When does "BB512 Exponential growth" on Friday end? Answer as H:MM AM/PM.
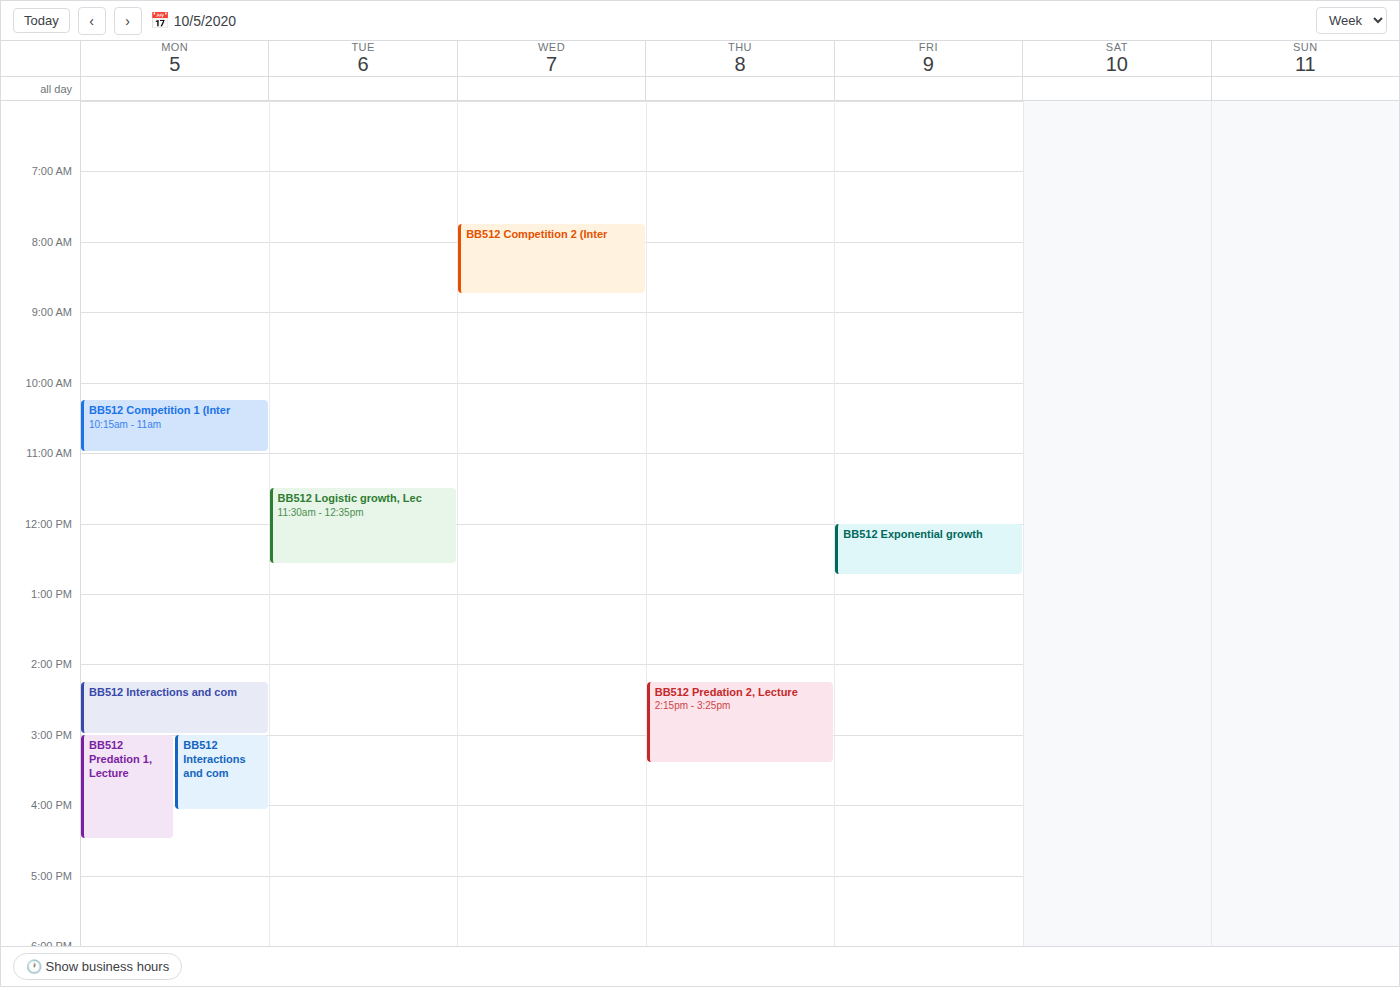
12:45 PM